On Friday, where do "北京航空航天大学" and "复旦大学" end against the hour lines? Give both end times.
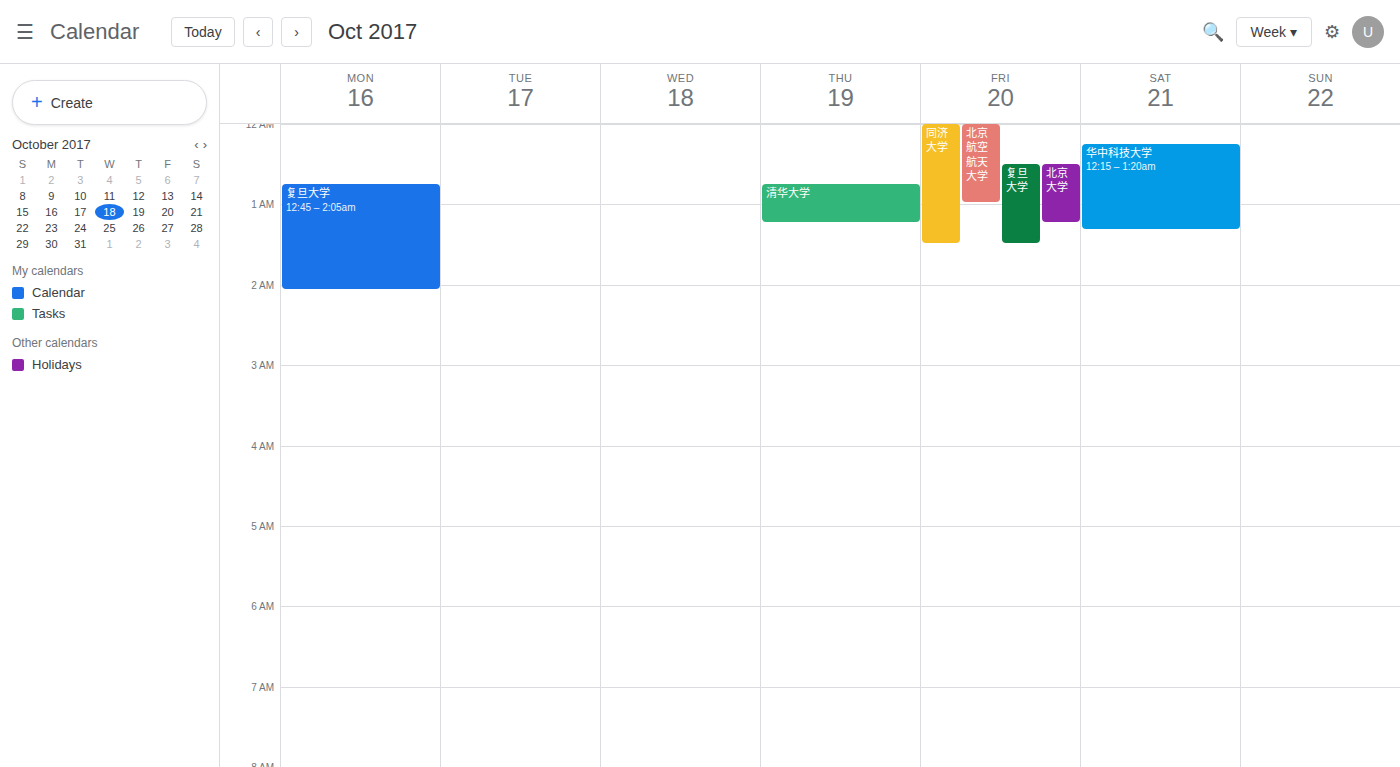
"北京航空航天大学": 1:00 AM, exactly on the 1 AM line. "复旦大学": 1:30 AM, halfway between the 1 AM and 2 AM lines.